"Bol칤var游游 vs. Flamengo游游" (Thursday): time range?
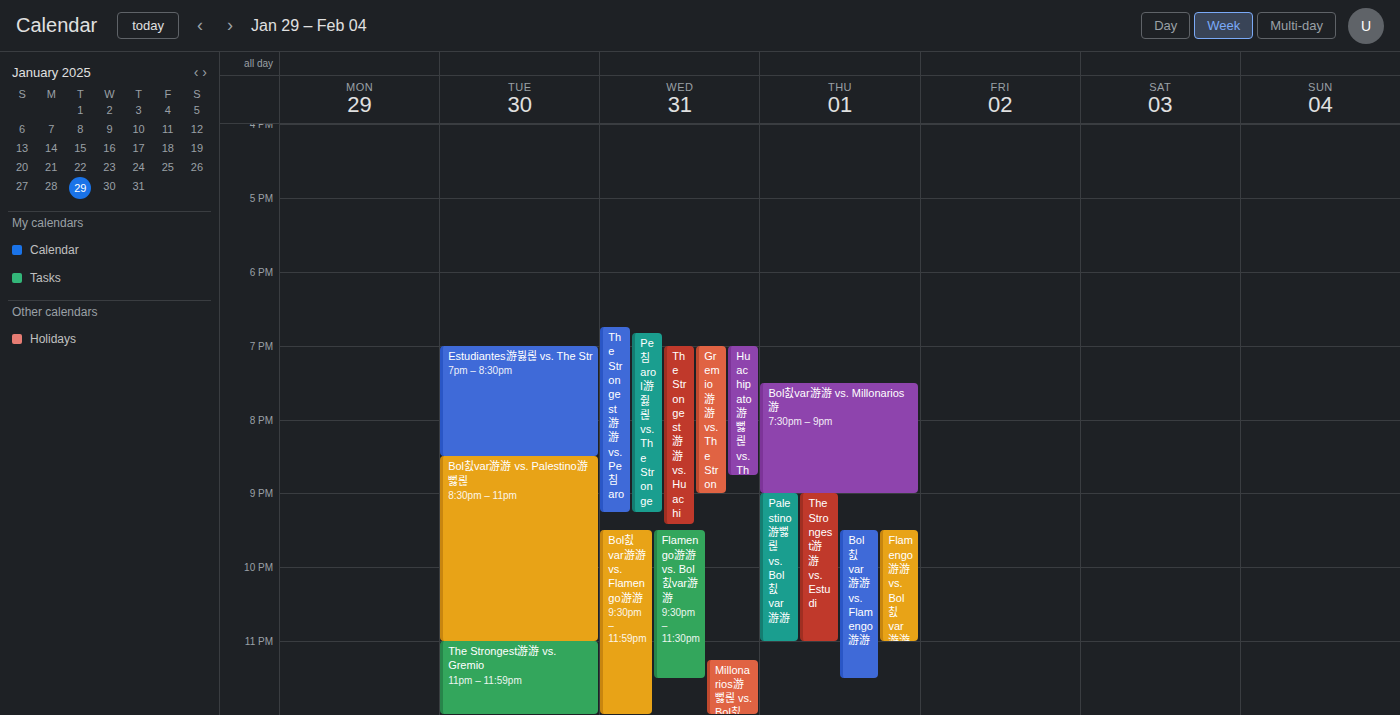
9:30 PM to 11:30 PM